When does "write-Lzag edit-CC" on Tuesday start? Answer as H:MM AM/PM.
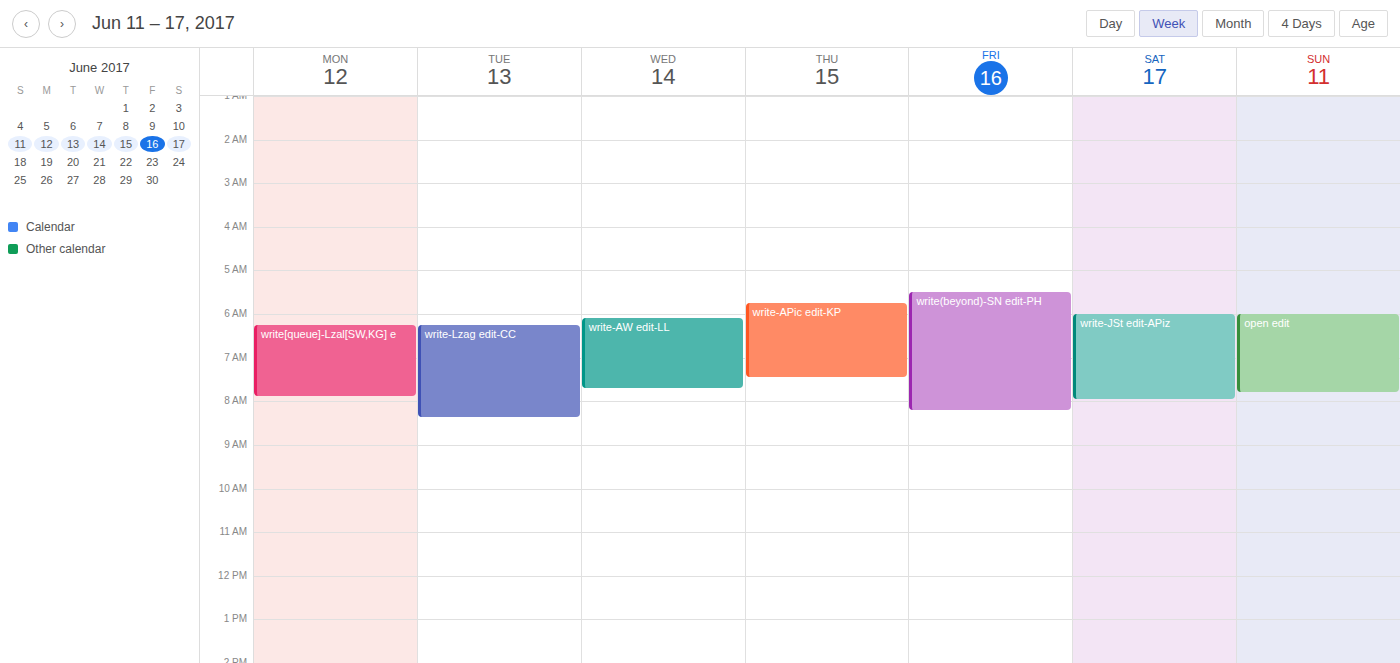
6:15 AM